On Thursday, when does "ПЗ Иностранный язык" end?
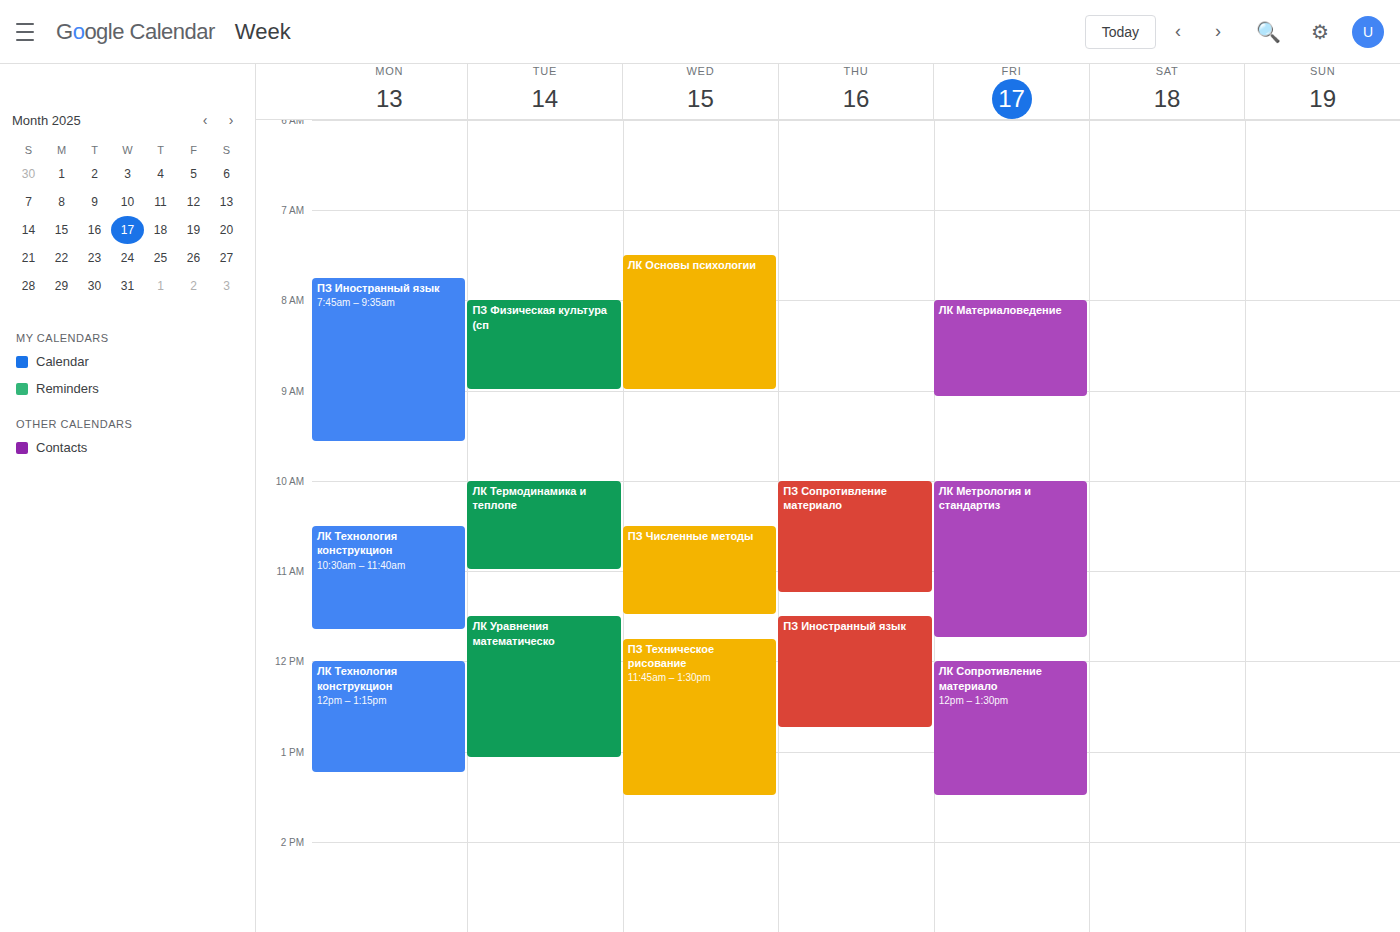
12:45 PM